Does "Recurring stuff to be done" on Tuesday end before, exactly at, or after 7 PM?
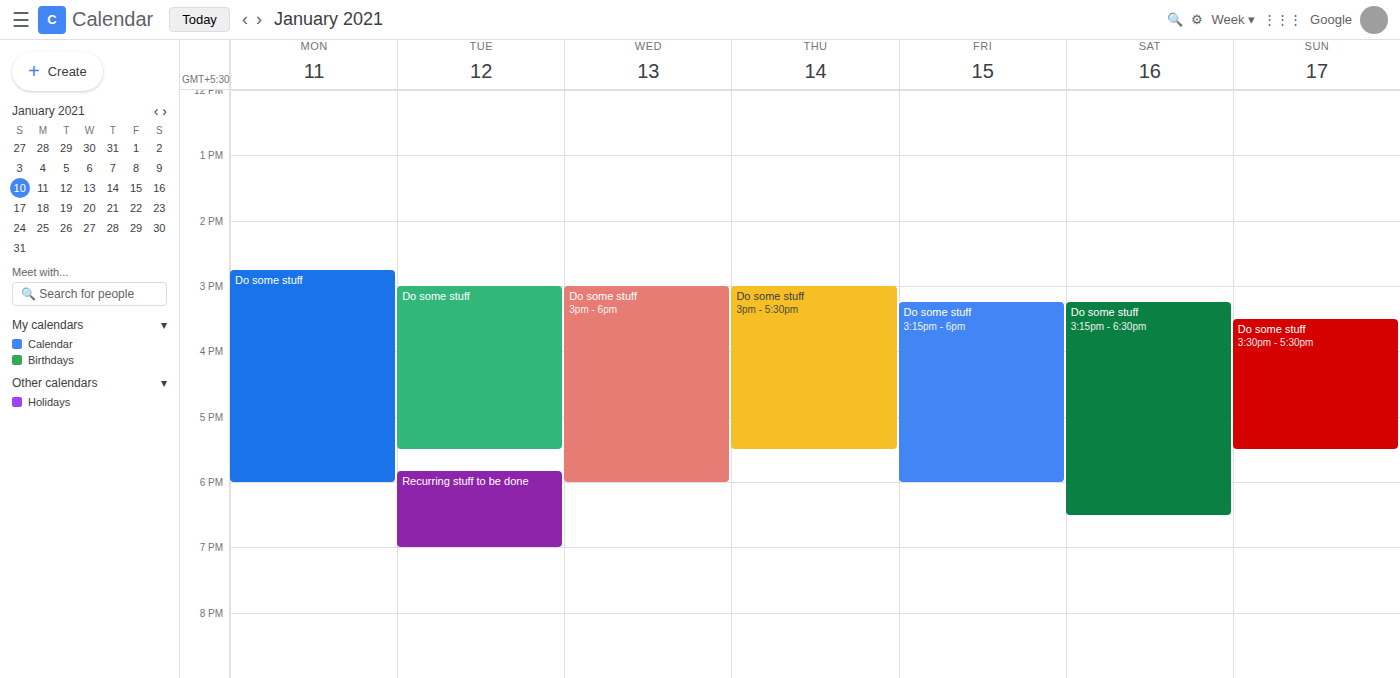
7:00 PM -- exactly at 7 PM, on the 7 PM line.